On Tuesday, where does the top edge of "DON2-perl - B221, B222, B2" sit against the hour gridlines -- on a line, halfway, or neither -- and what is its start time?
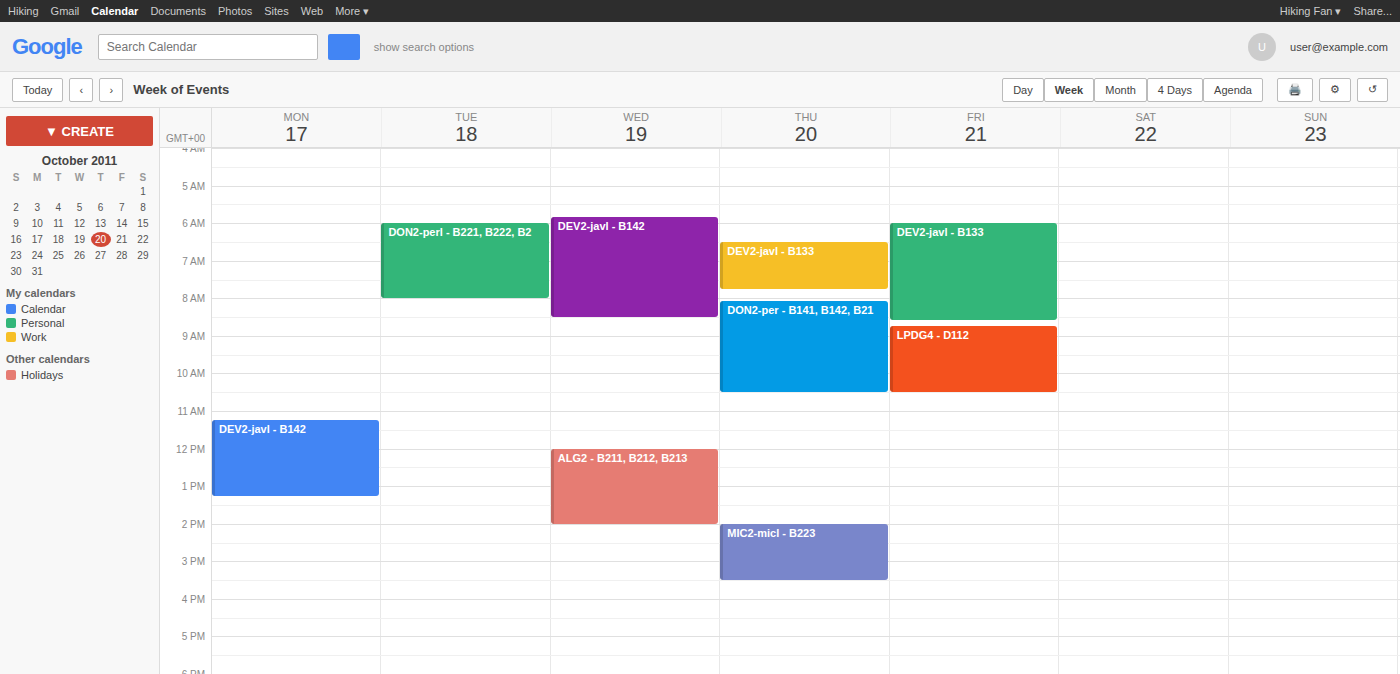
6:00 AM -- exactly on the 6 AM line.